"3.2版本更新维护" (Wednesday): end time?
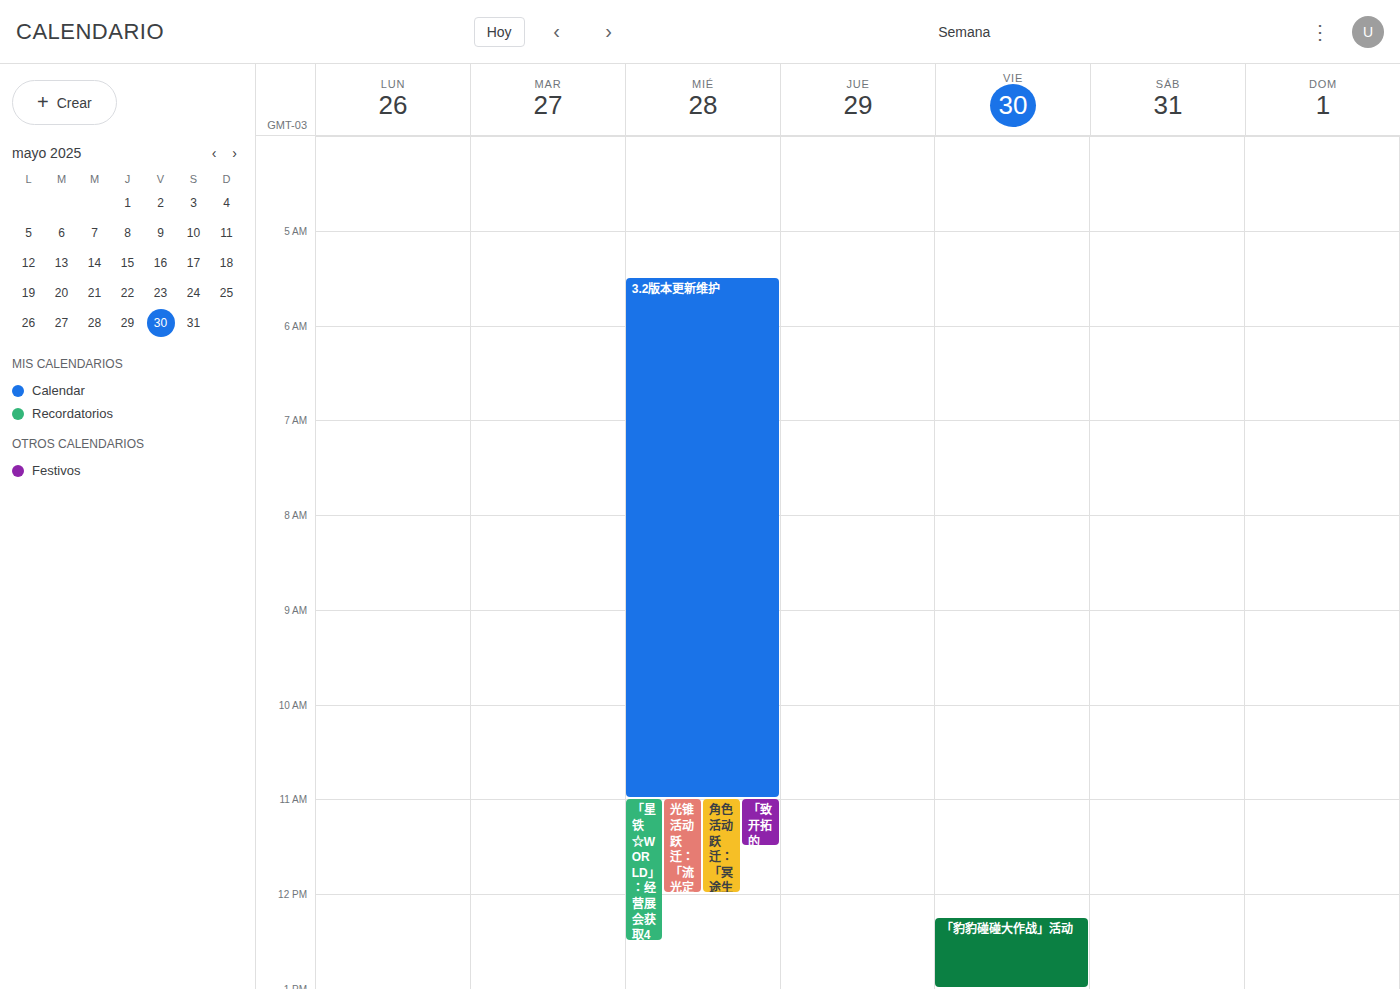
11:00 AM